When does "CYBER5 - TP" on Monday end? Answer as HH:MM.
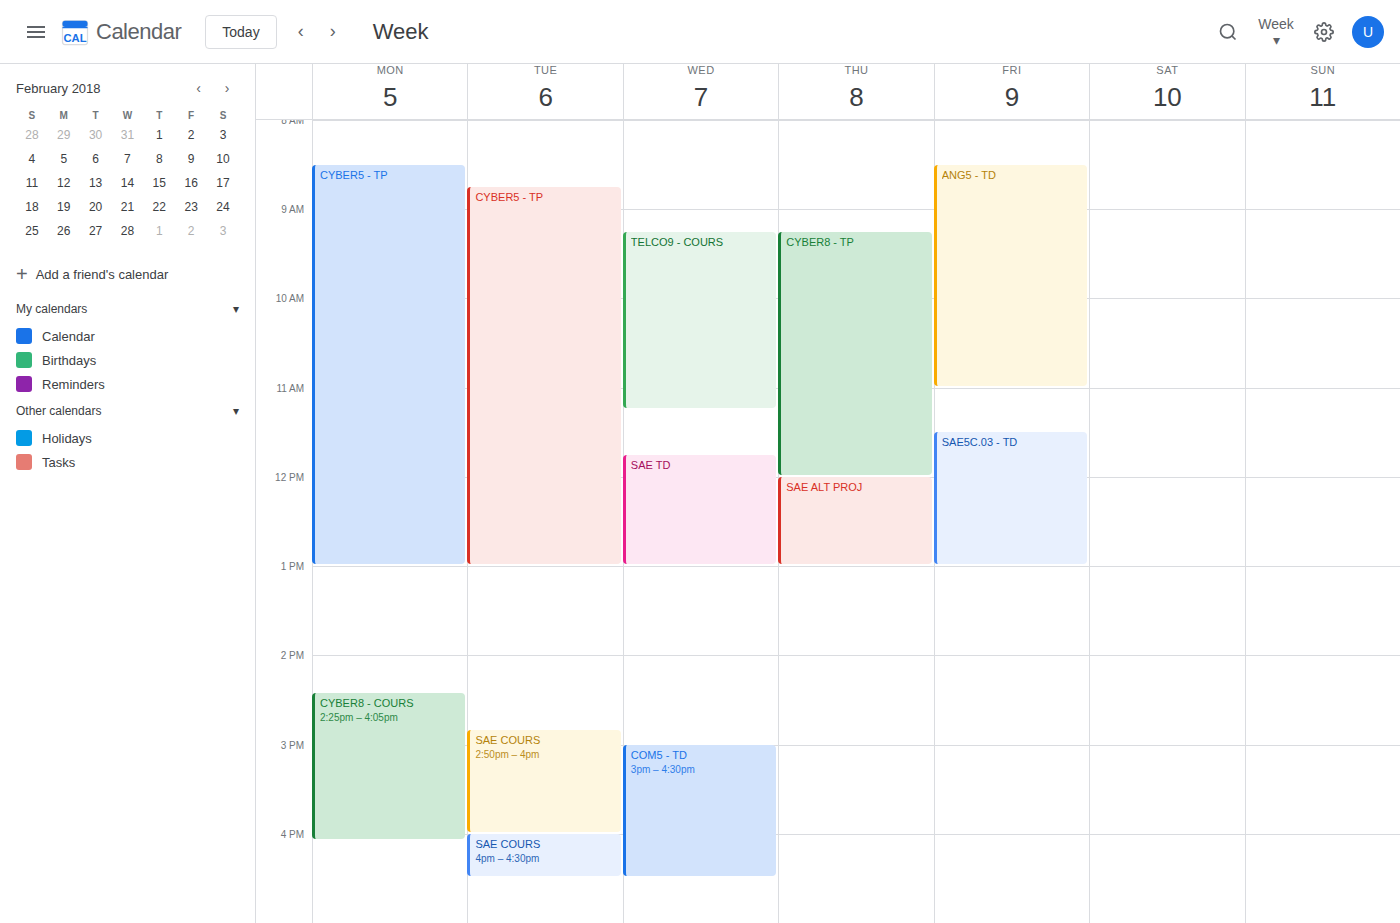
13:00